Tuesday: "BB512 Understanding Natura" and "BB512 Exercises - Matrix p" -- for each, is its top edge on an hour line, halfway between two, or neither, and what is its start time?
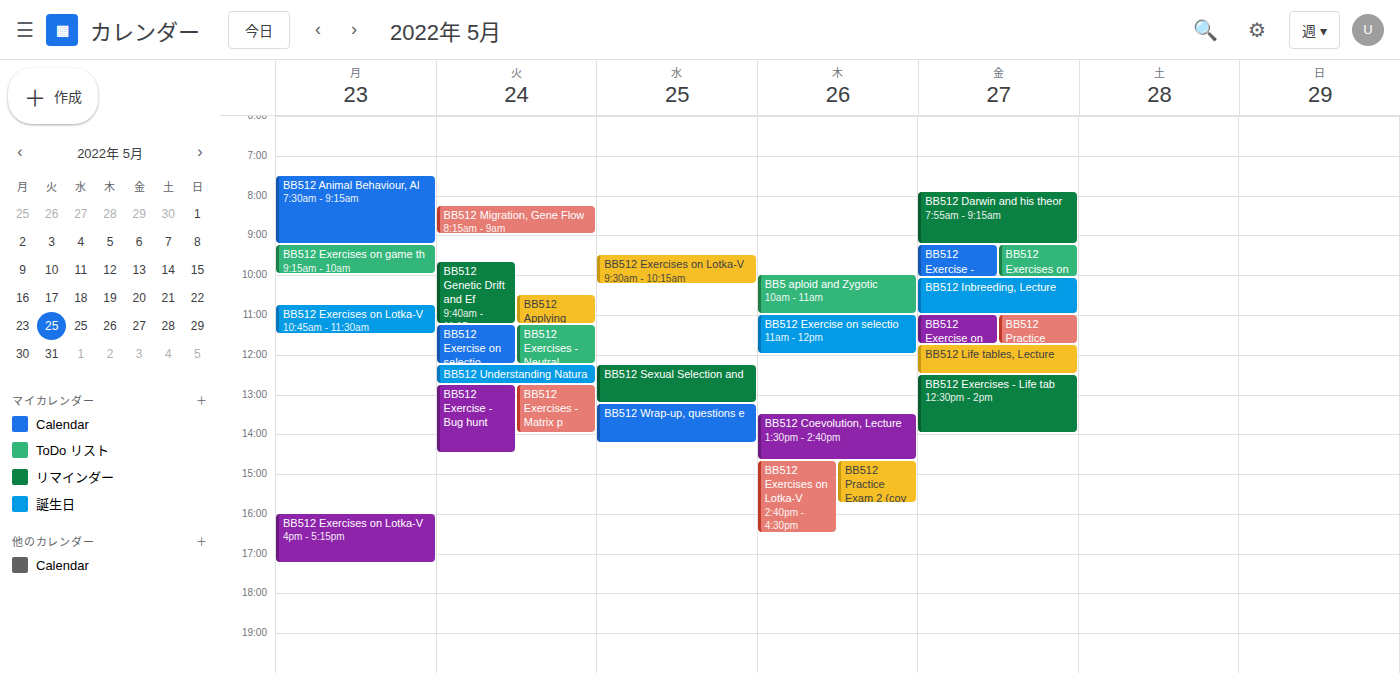
"BB512 Understanding Natura": 12:15 PM, neither: a quarter of the way from the 12 PM line to the 1 PM line. "BB512 Exercises - Matrix p": 12:45 PM, neither: three quarters of the way from the 12 PM line to the 1 PM line.